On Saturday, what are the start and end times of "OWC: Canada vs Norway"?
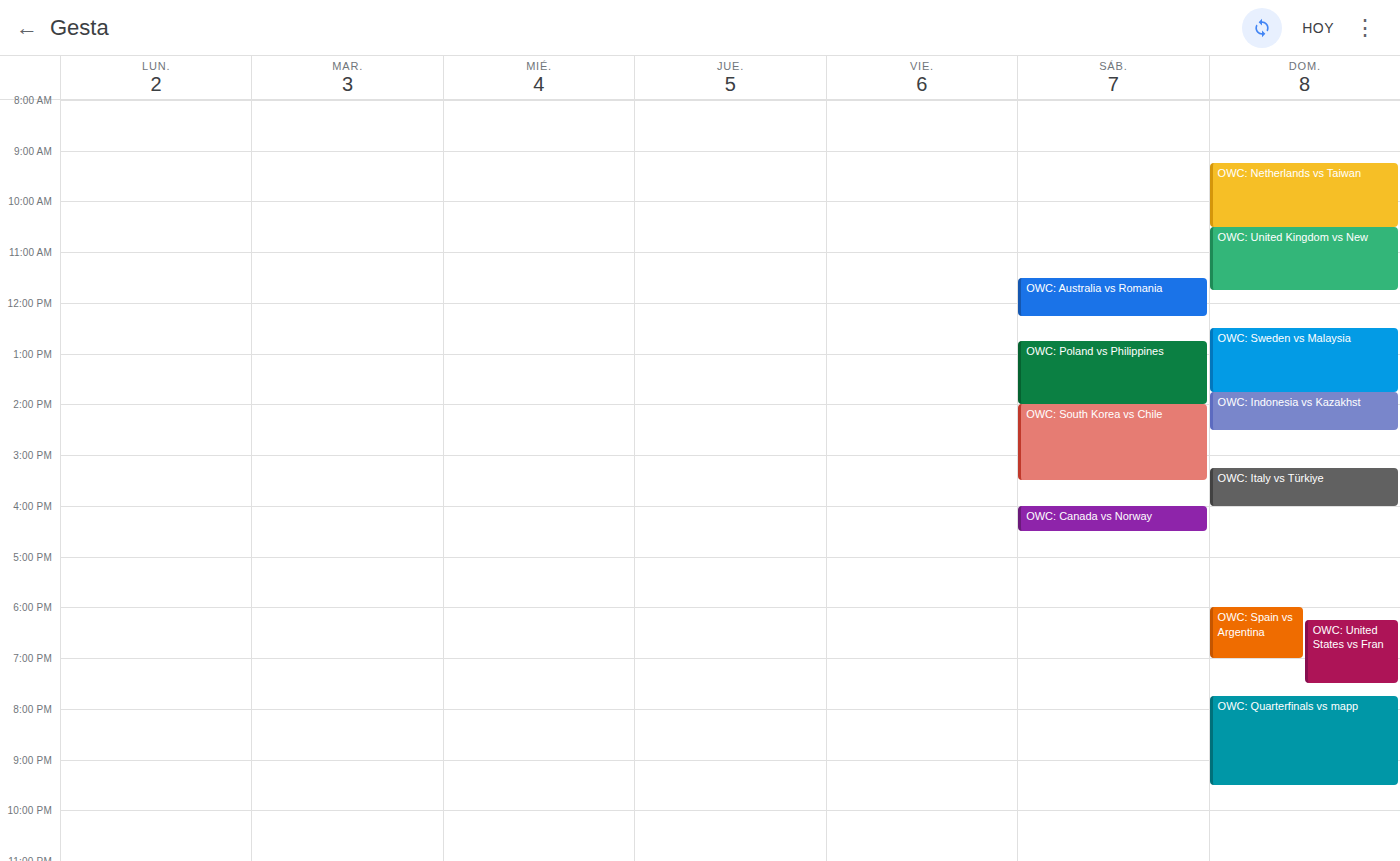
4:00 PM to 4:30 PM